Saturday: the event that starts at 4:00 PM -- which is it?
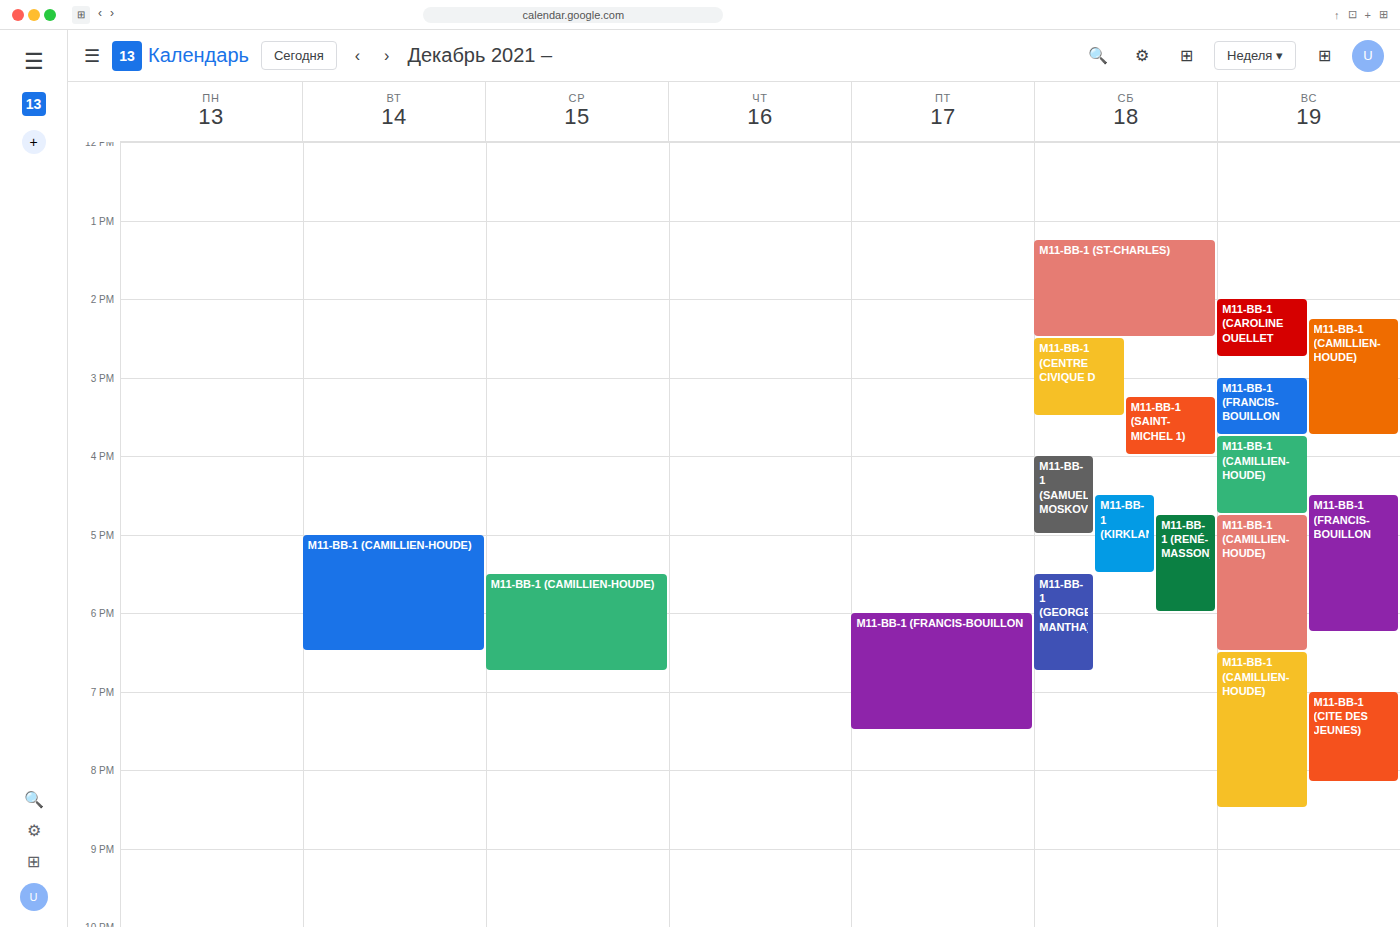
"M11-BB-1 (SAMUEL MOSKOVITC"